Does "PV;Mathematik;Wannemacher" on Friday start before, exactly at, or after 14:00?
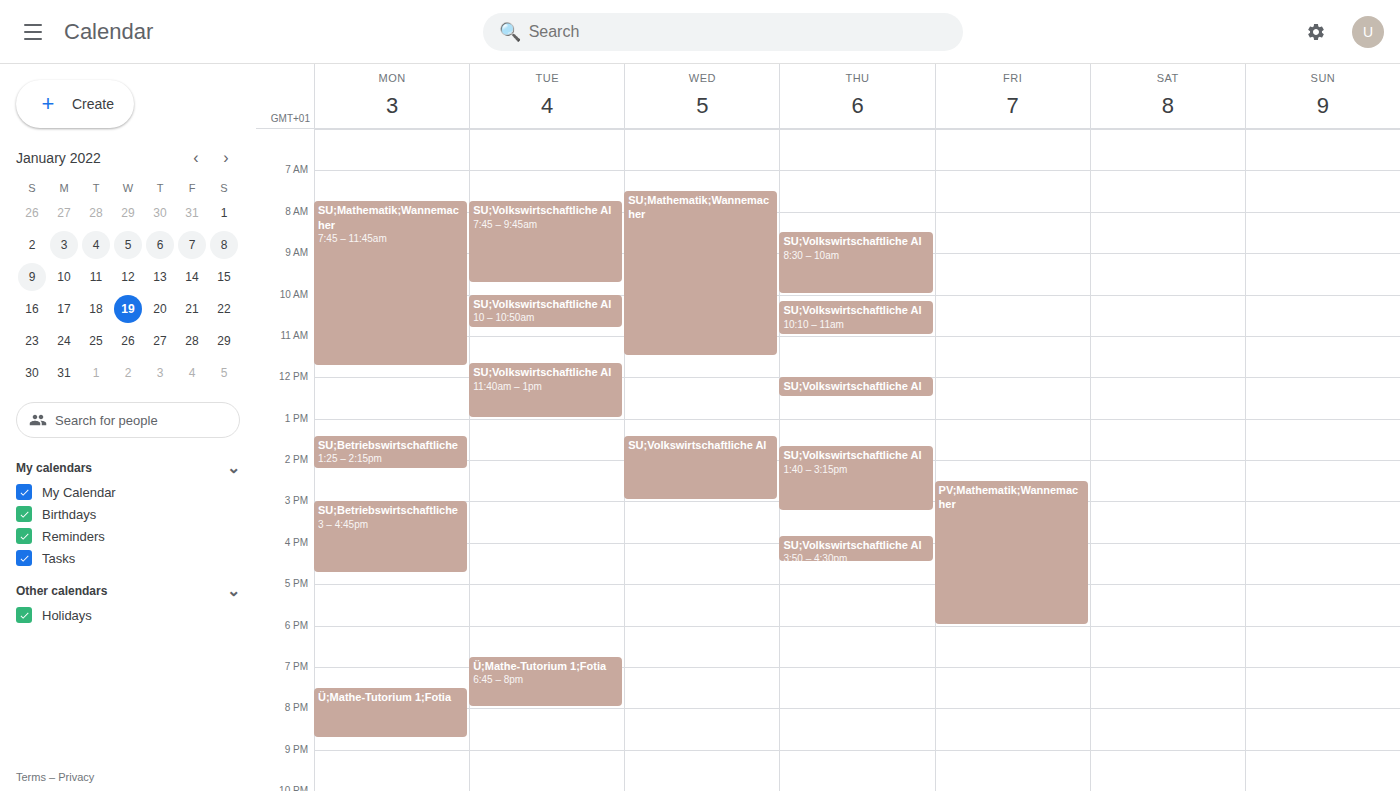
14:30 -- after 14:00, 30 minutes below the 14:00 line.